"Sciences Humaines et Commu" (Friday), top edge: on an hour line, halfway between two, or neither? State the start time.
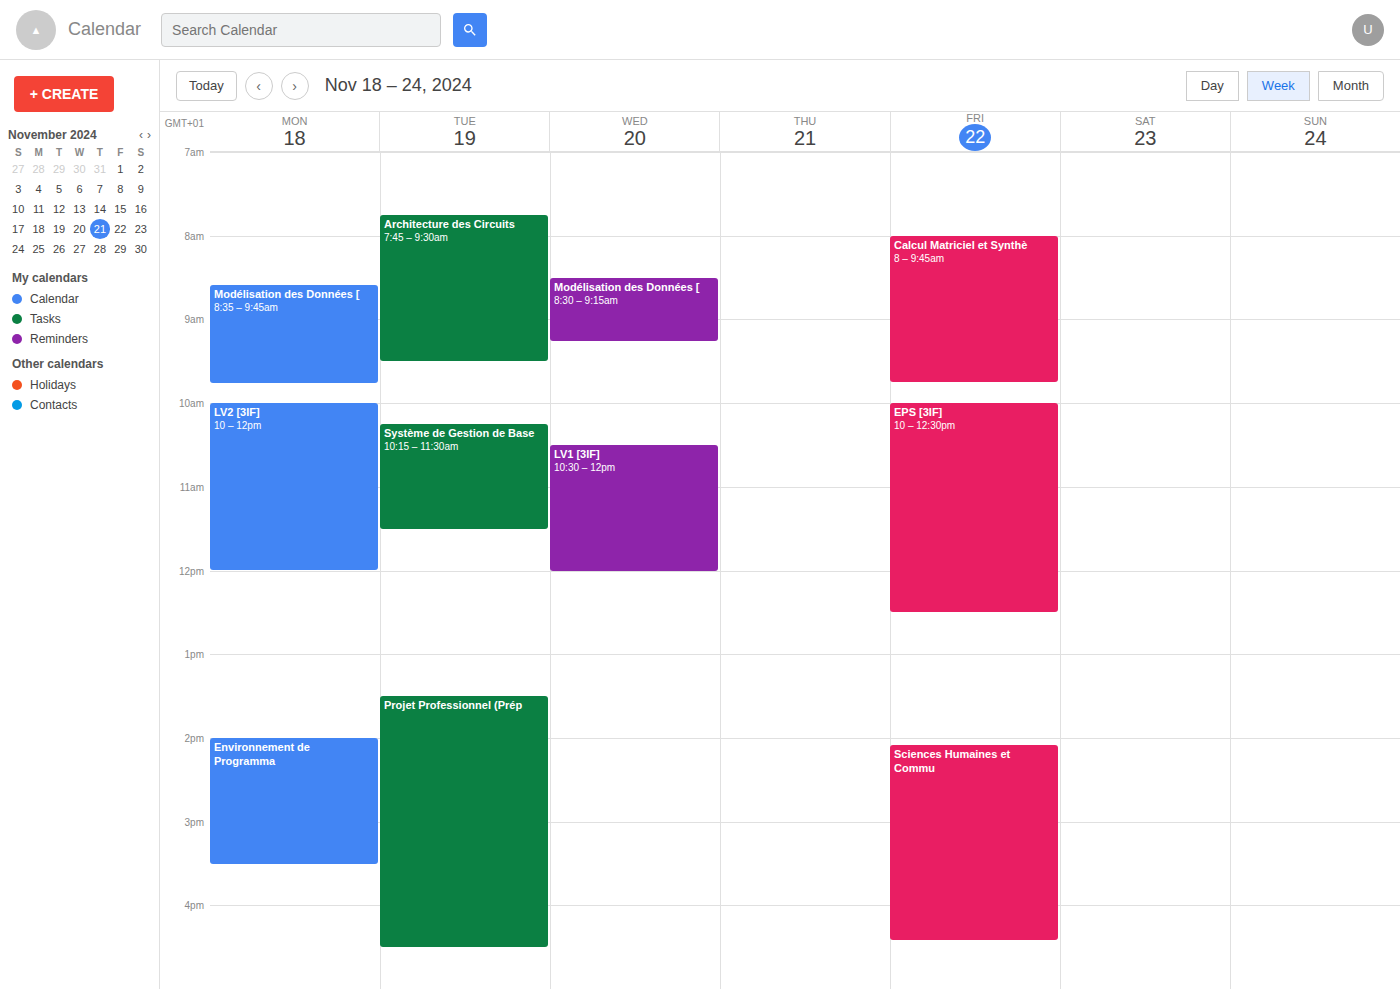
2:05 PM -- neither: 5 minutes below the 2 PM line and 55 minutes above the 3 PM line.